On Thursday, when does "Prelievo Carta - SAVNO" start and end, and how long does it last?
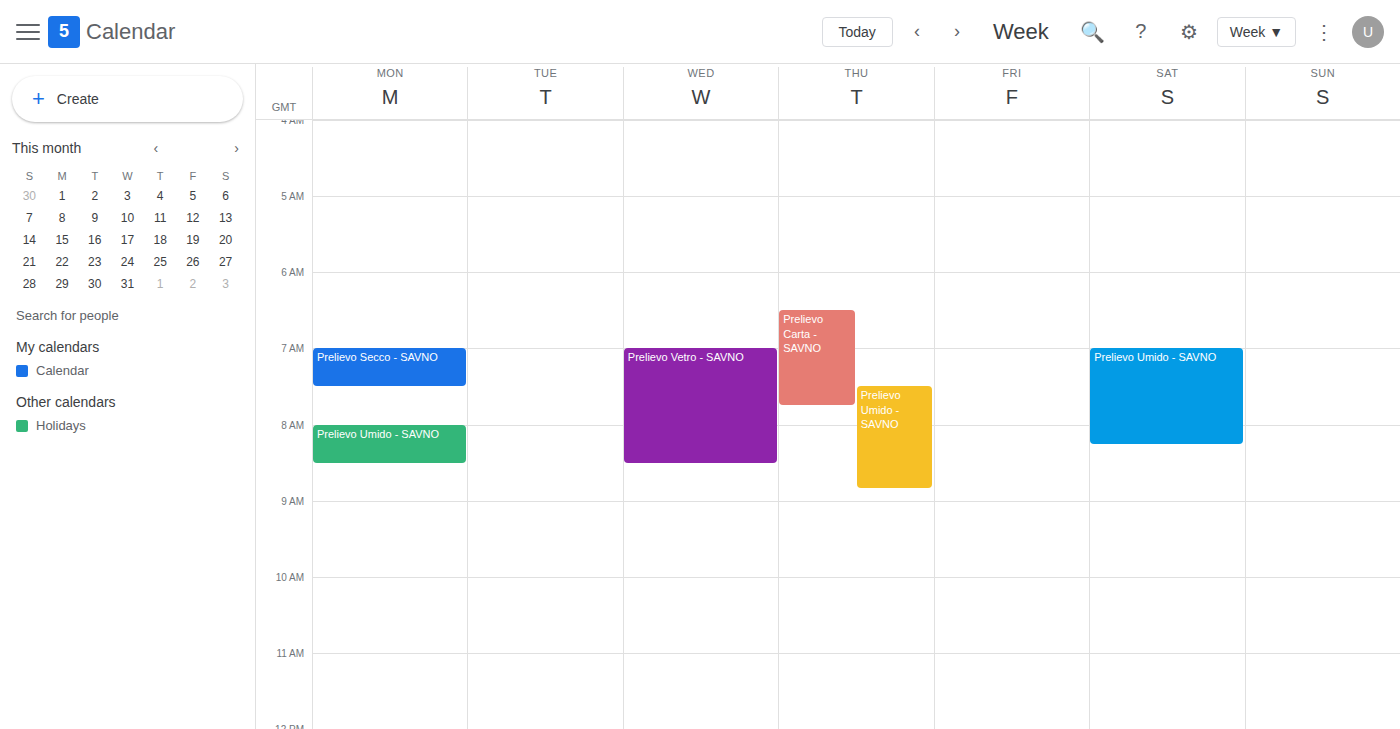
6:30 AM to 7:45 AM, 1 hour 15 minutes